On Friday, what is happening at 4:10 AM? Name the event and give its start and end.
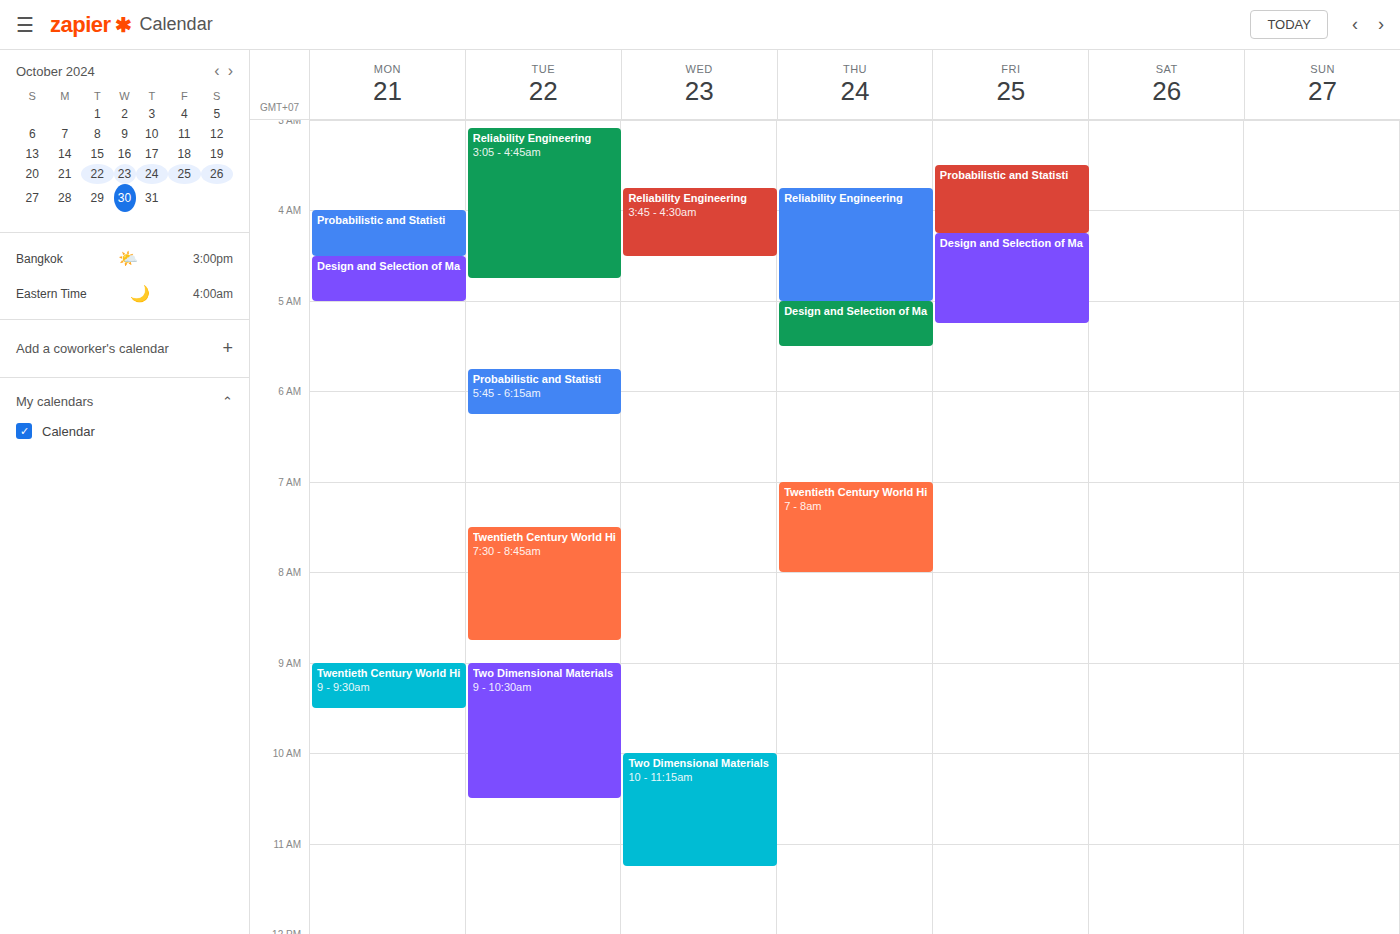
"Probabilistic and Statisti", 3:30 AM to 4:15 AM